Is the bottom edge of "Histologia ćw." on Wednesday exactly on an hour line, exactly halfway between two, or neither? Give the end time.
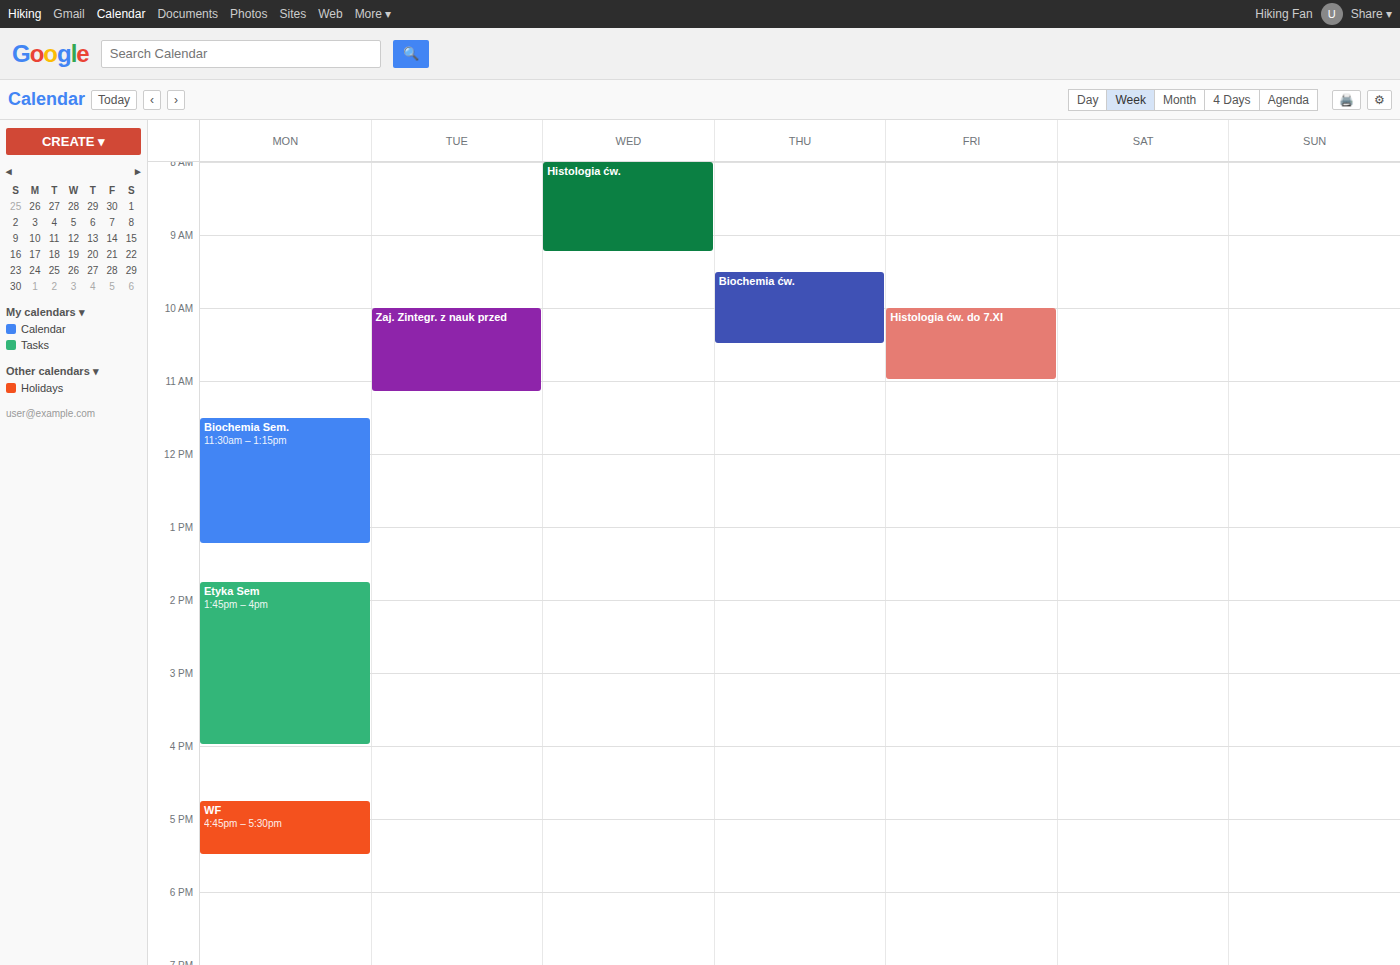
9:15 AM -- neither: a quarter of the way from the 9 AM line to the 10 AM line.